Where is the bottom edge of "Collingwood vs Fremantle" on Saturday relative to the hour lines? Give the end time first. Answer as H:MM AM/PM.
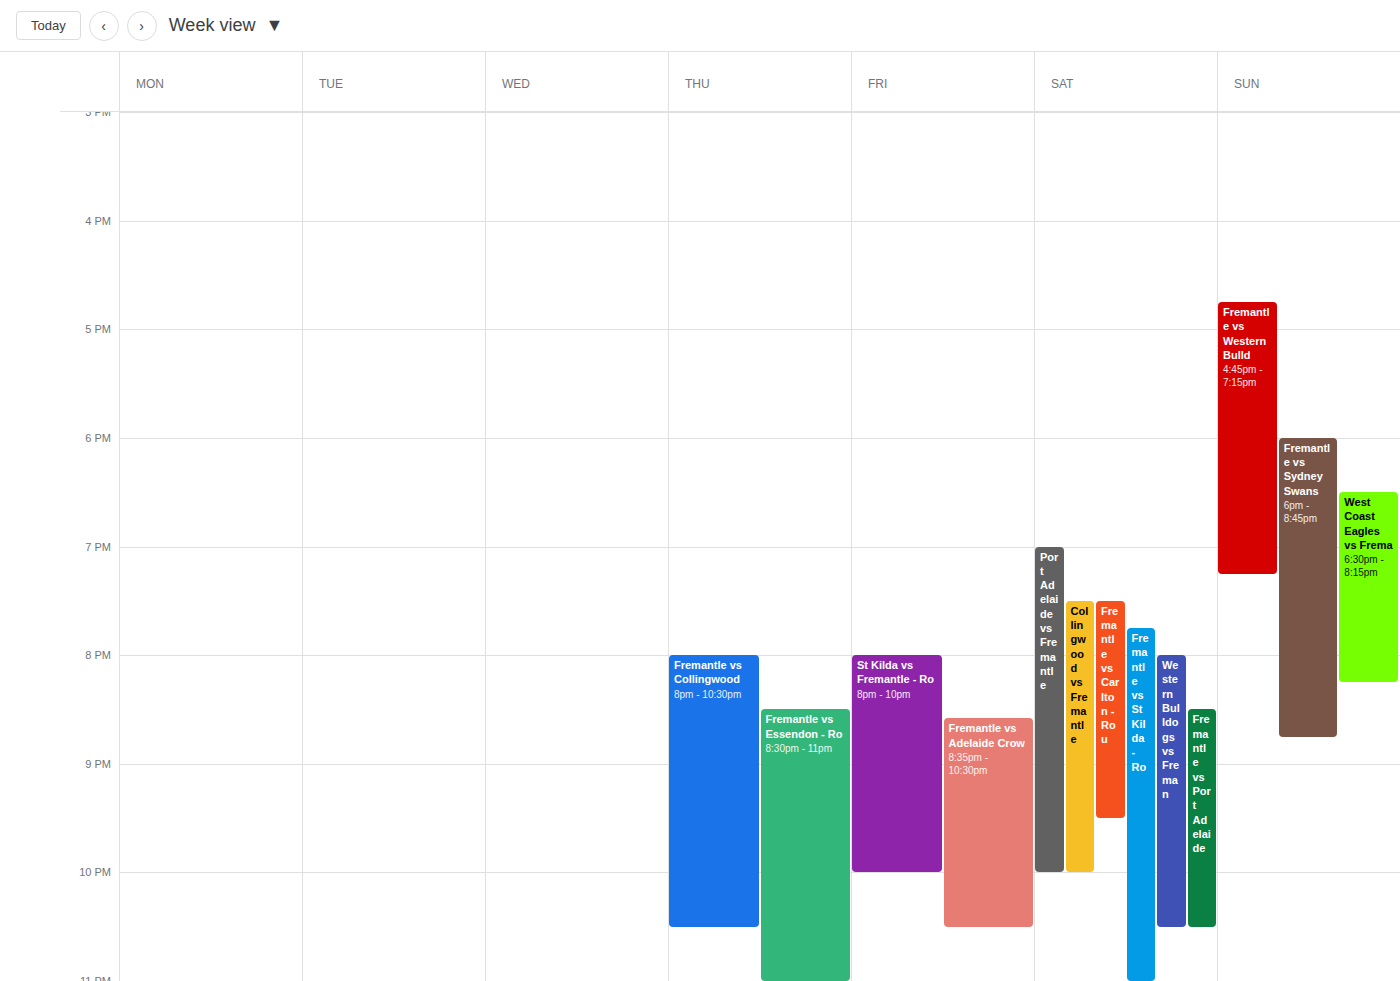
10:00 PM -- exactly on the 10 PM line.